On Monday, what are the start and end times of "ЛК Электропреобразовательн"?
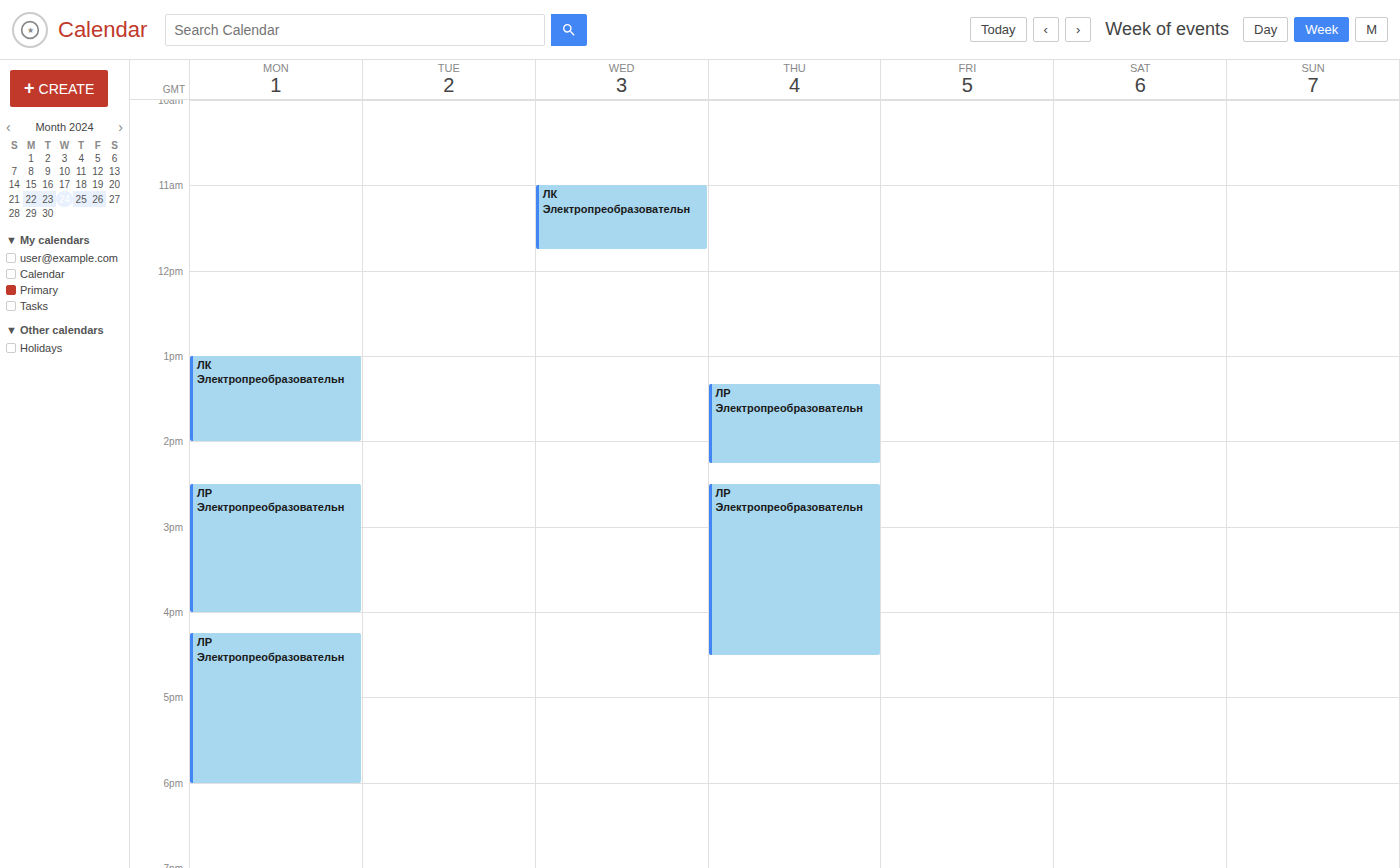
1:00 PM to 2:00 PM